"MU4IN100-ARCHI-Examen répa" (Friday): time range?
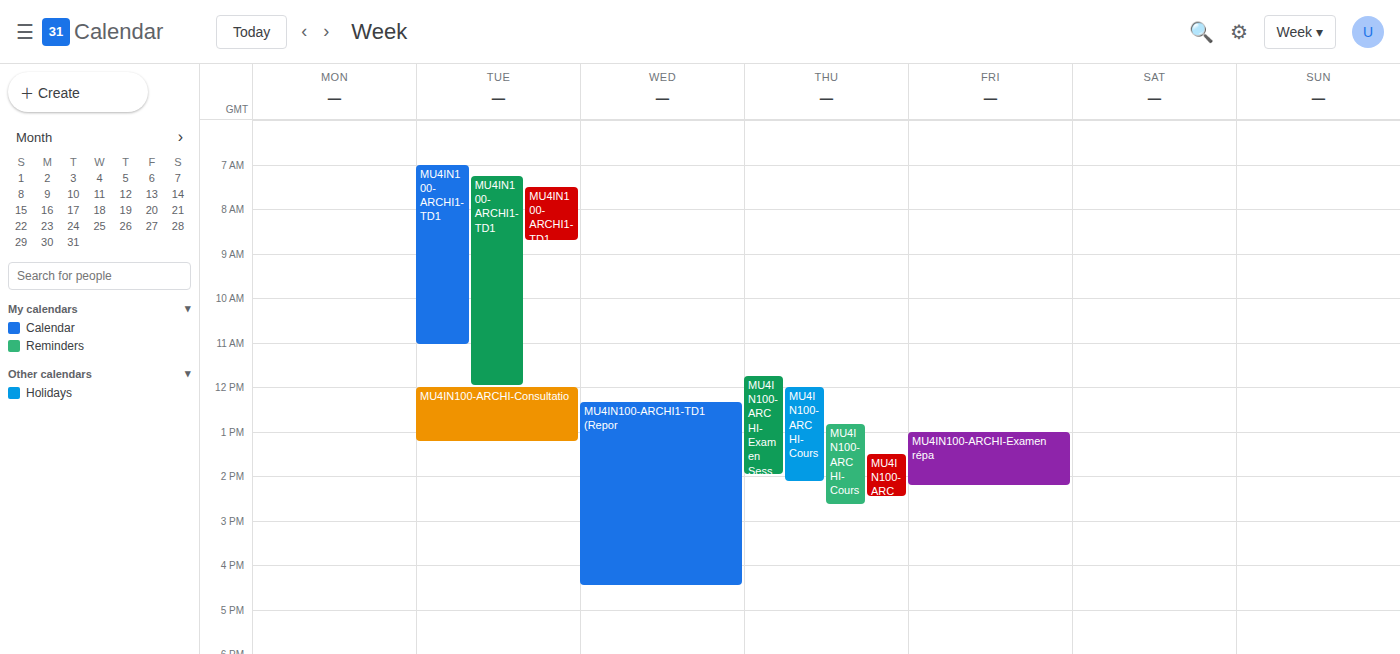
13:00 to 14:15